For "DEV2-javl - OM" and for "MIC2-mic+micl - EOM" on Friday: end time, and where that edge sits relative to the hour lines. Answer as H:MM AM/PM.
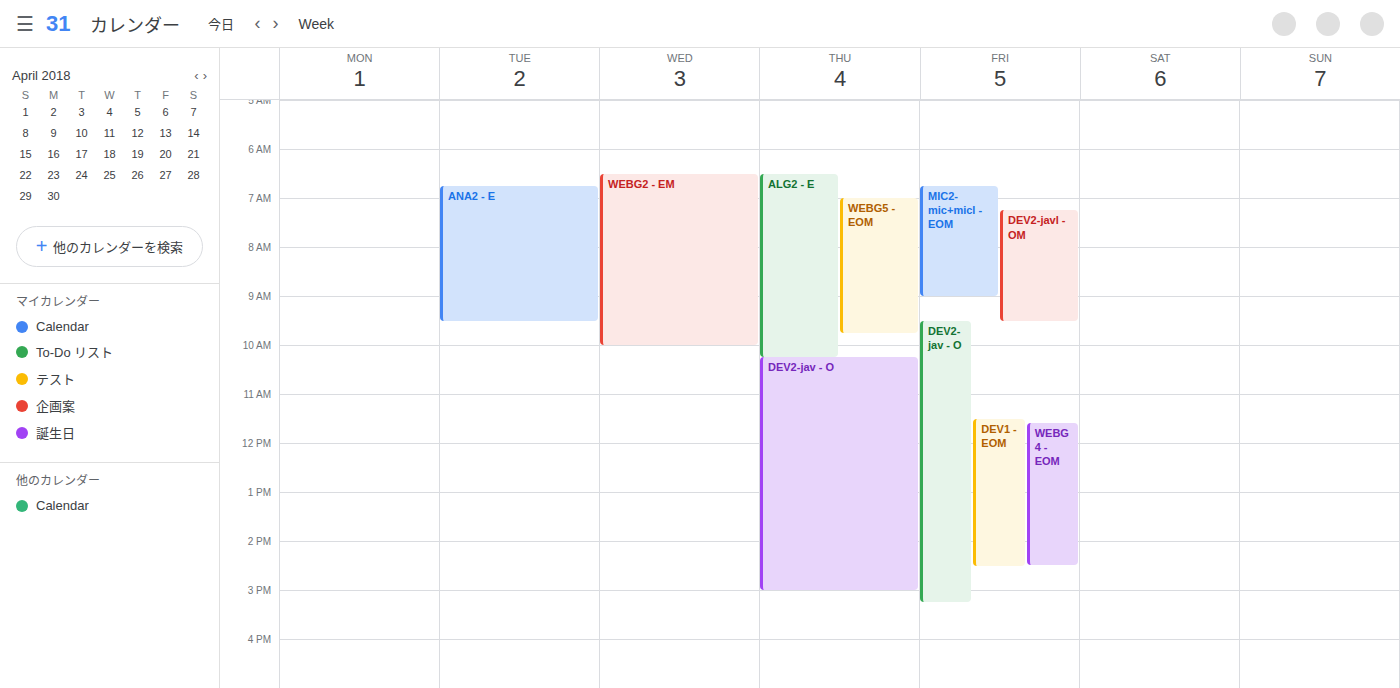
"DEV2-javl - OM": 9:30 AM, halfway between the 9 AM and 10 AM lines. "MIC2-mic+micl - EOM": 9:00 AM, exactly on the 9 AM line.